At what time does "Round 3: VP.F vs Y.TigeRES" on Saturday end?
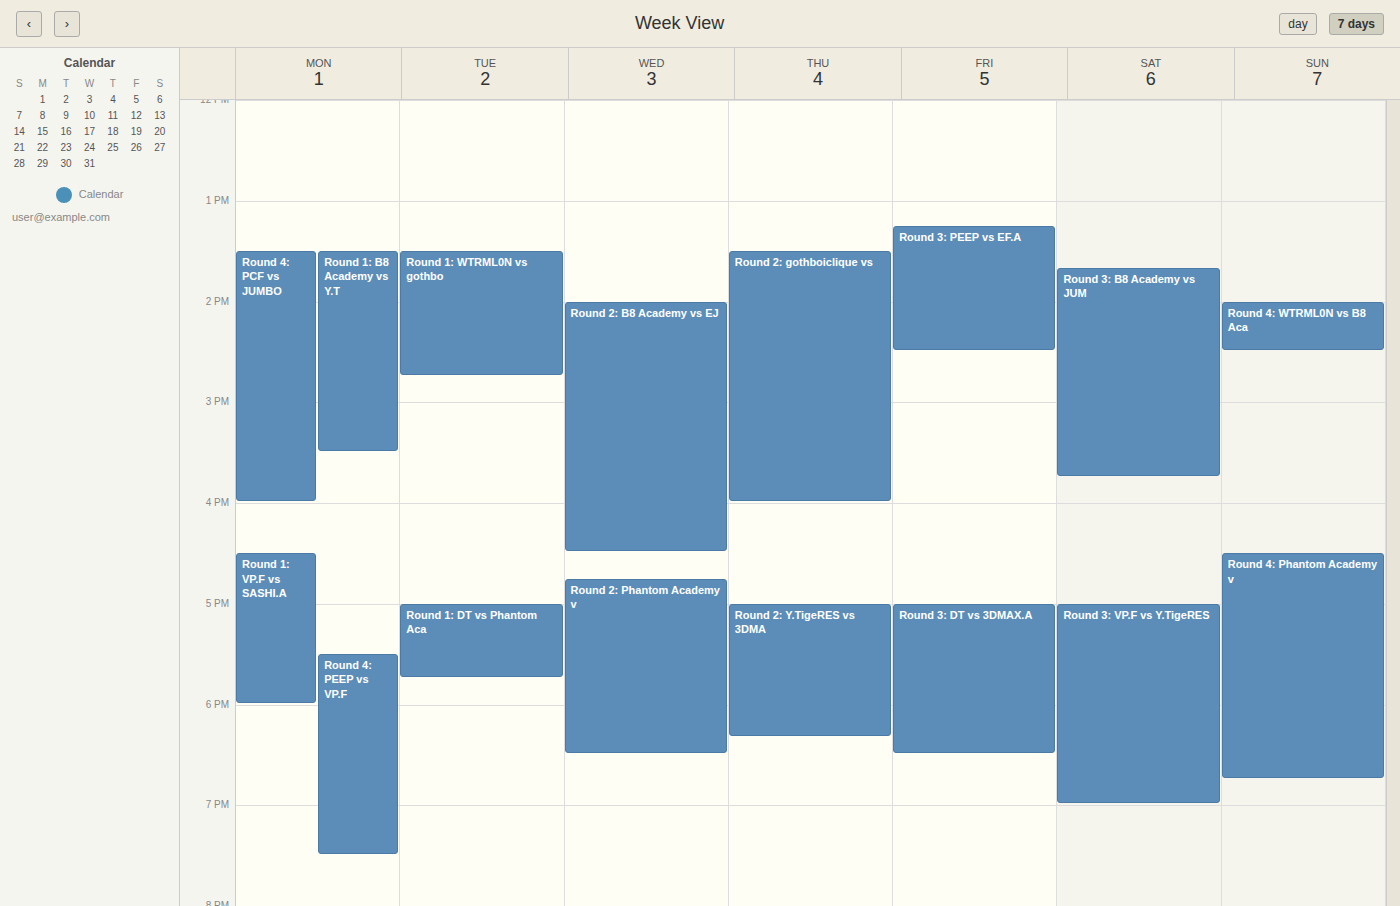
7:00 PM